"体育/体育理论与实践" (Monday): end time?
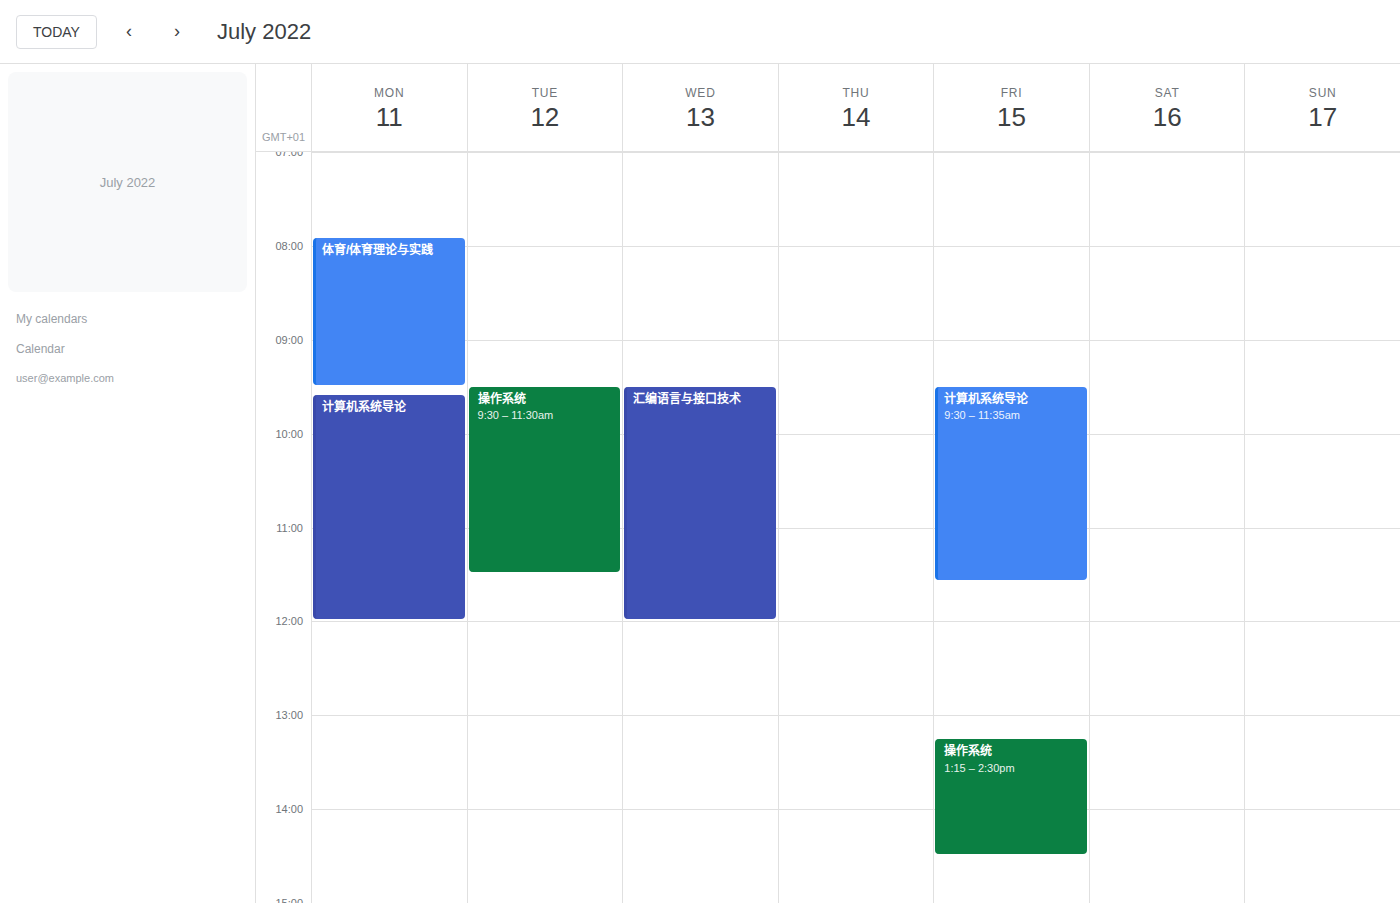
9:30 AM